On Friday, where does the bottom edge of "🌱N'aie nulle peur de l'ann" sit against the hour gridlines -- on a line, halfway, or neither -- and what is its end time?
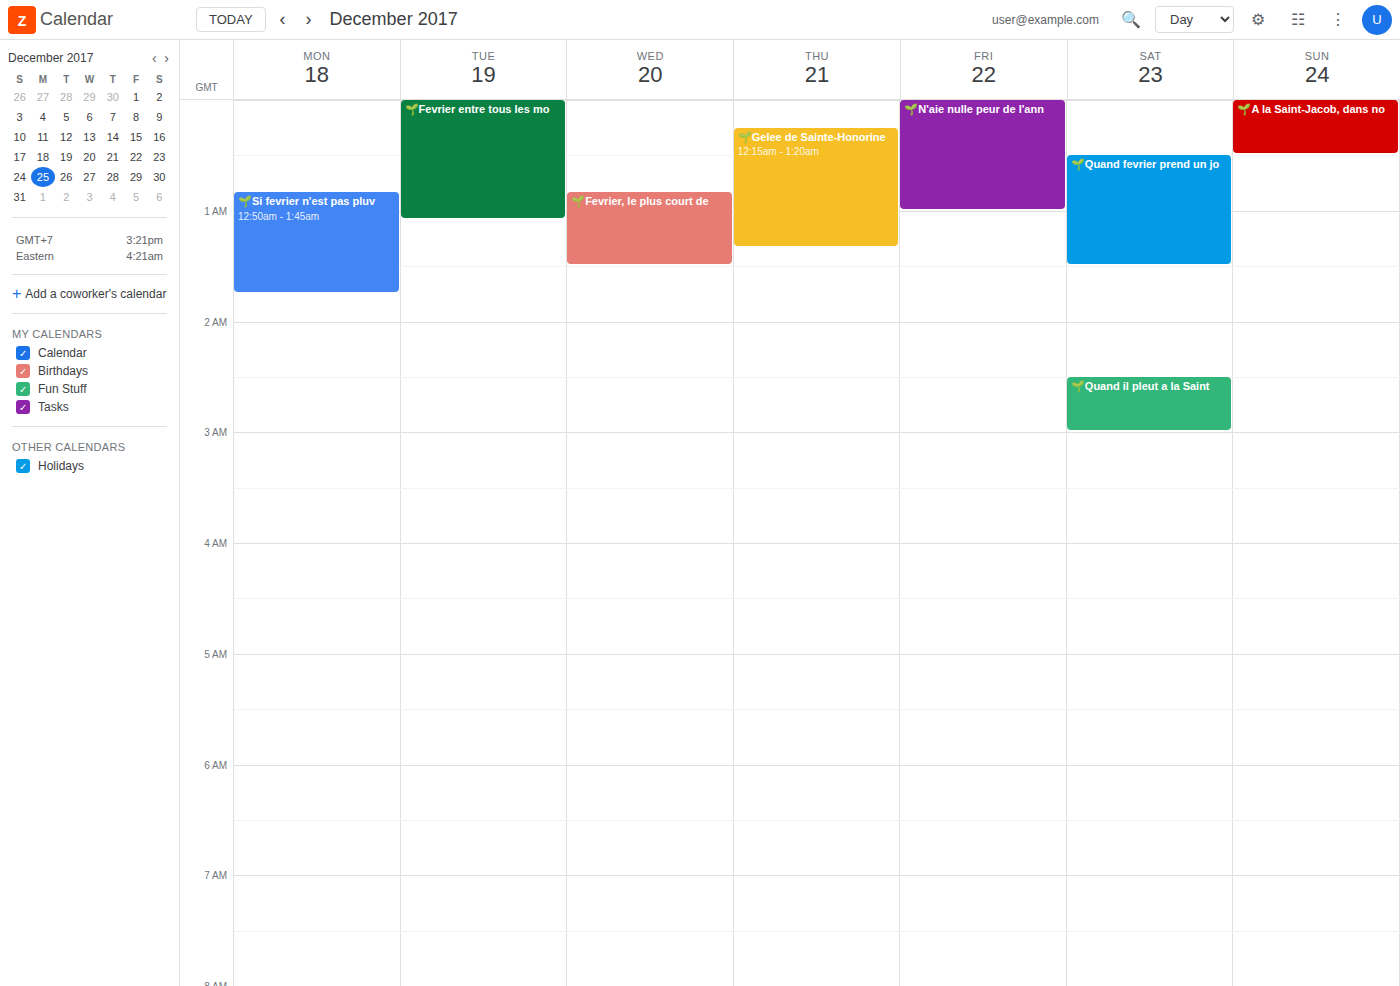
1:00 AM -- exactly on the 1 AM line.